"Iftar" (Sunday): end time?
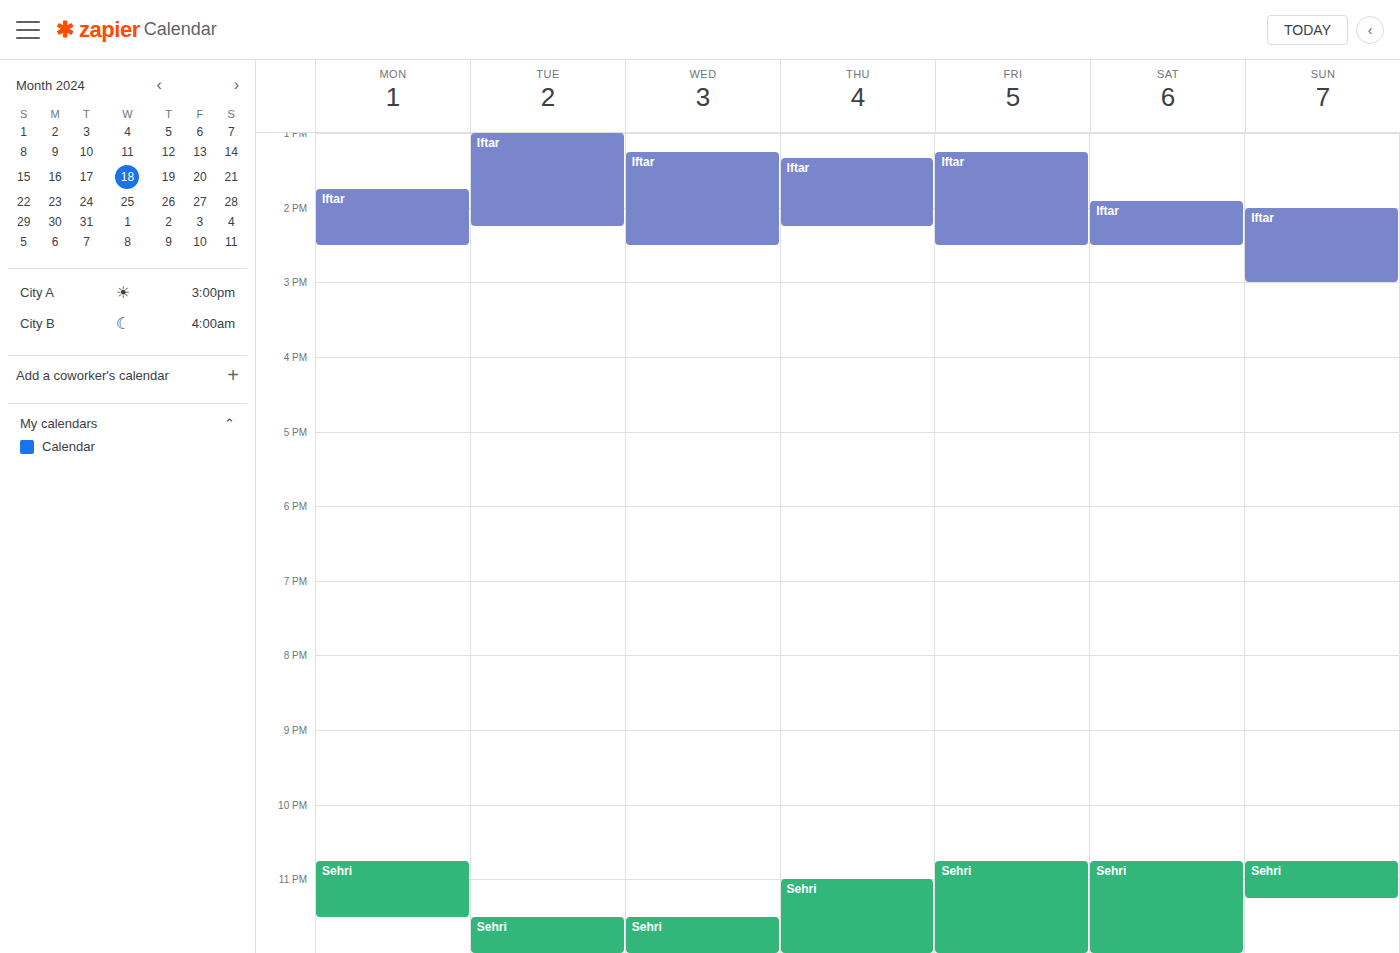
3:00 PM